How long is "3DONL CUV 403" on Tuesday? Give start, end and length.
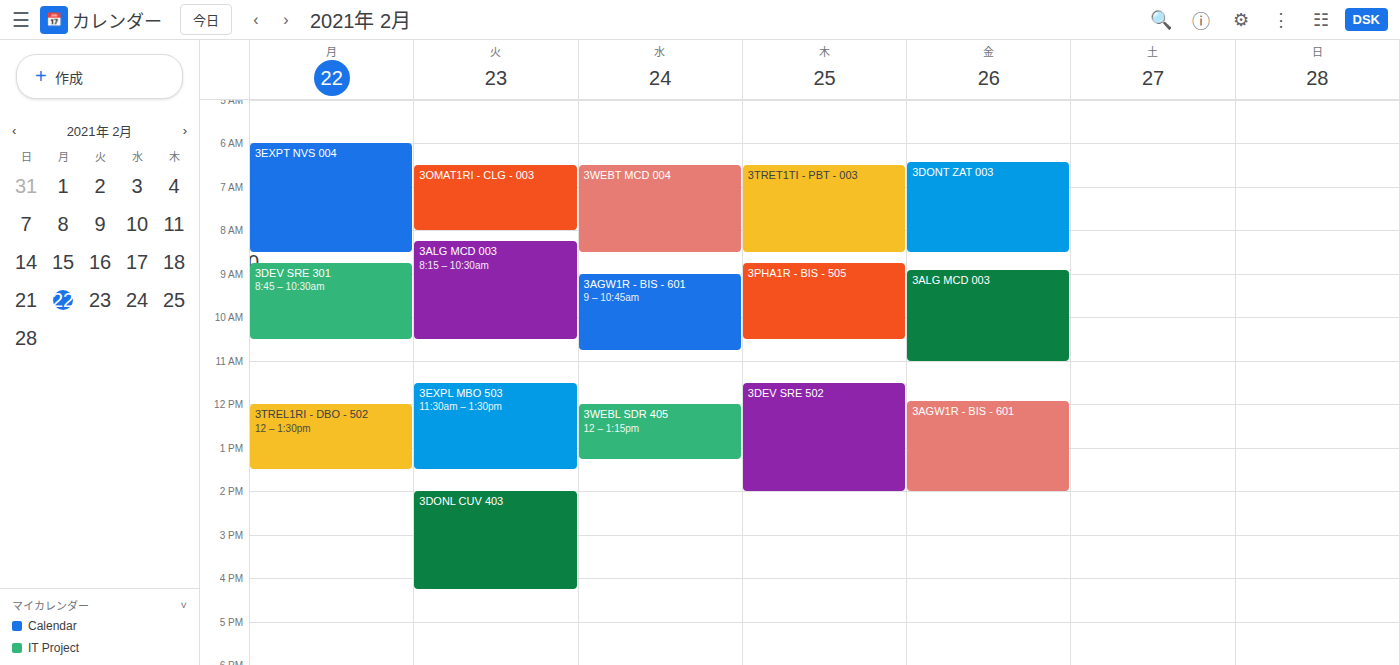
2:00 PM to 4:15 PM, 2 hours 15 minutes